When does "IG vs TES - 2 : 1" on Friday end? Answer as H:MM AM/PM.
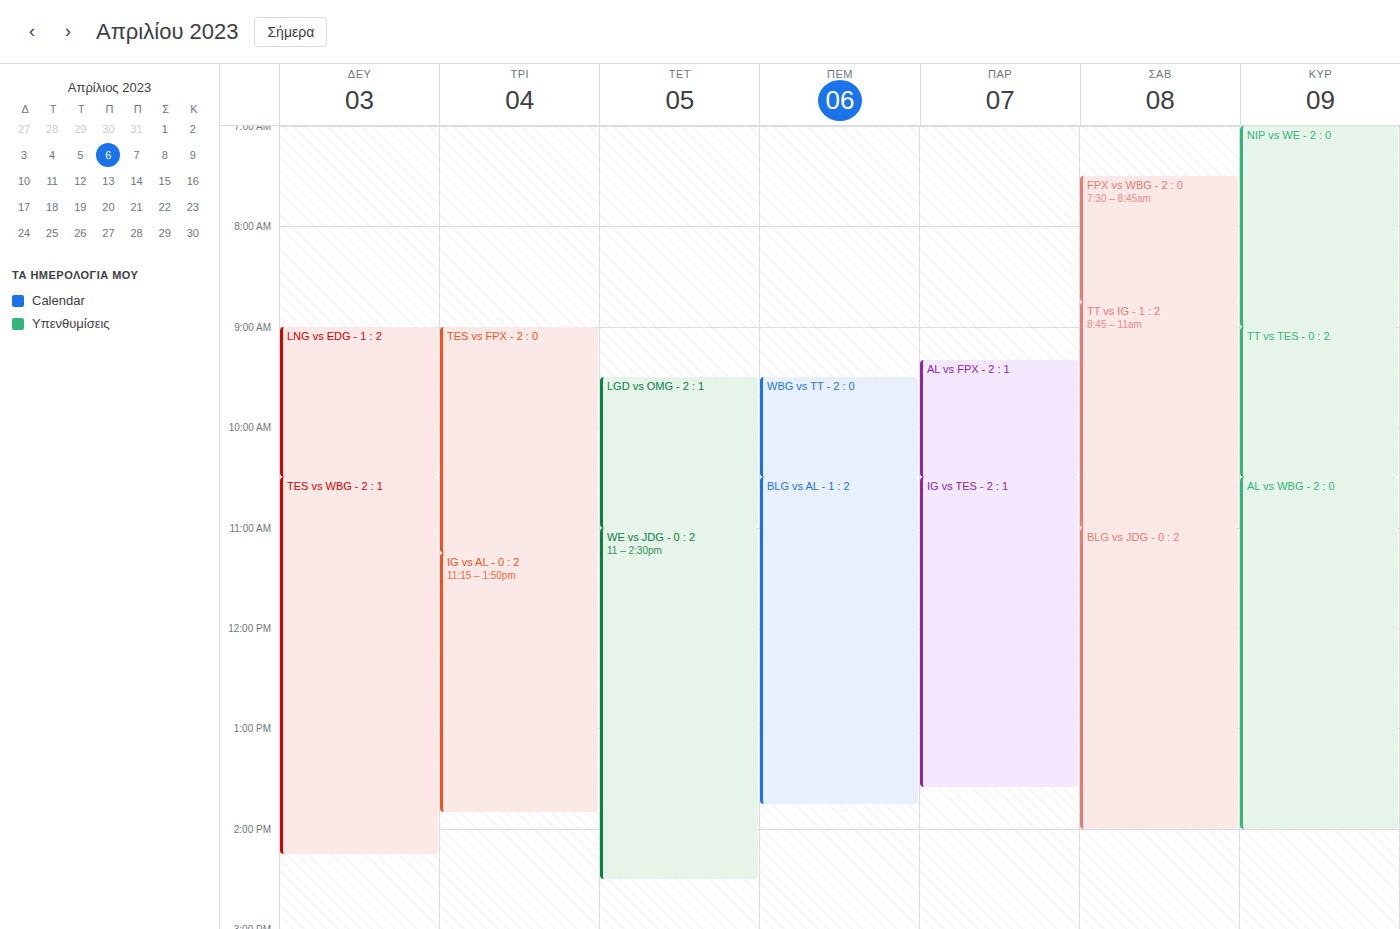
1:35 PM